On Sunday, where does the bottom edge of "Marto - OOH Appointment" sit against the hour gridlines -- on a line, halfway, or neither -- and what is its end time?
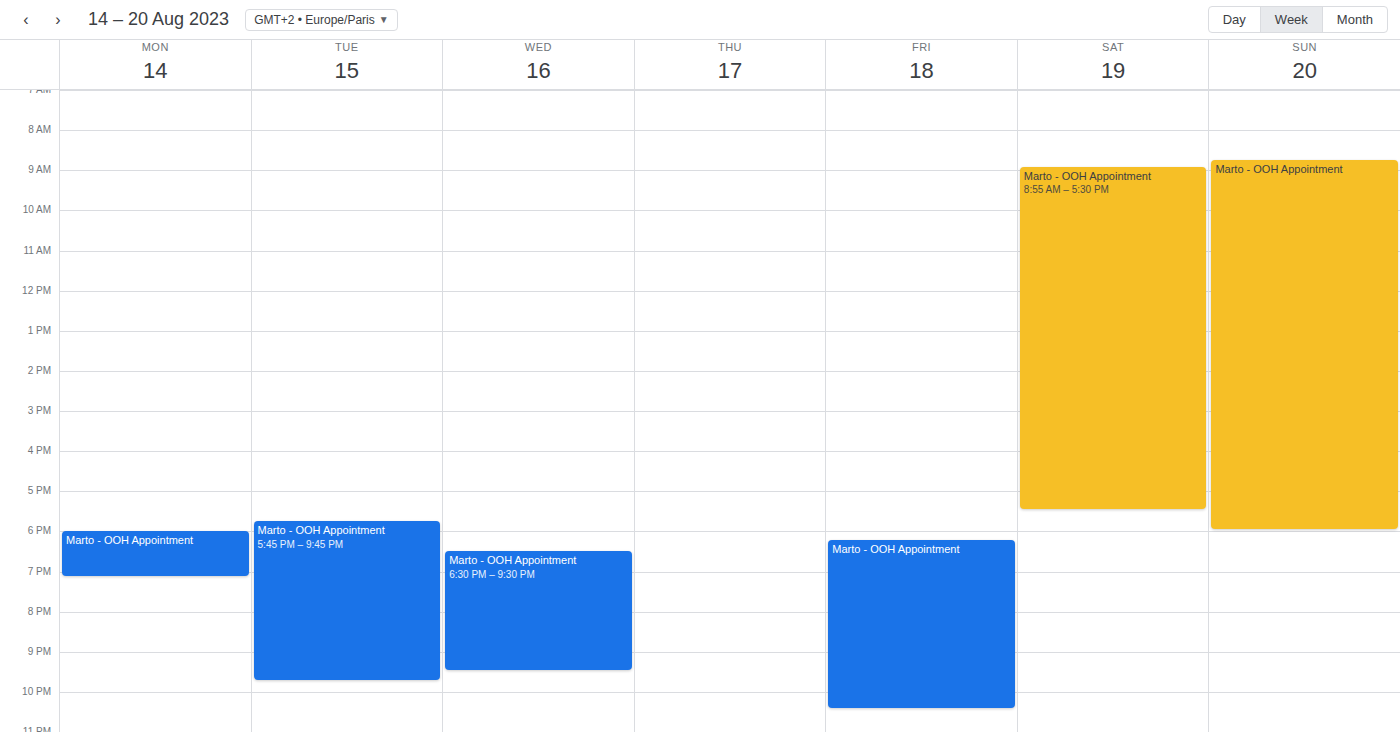
6:00 PM -- exactly on the 6 PM line.